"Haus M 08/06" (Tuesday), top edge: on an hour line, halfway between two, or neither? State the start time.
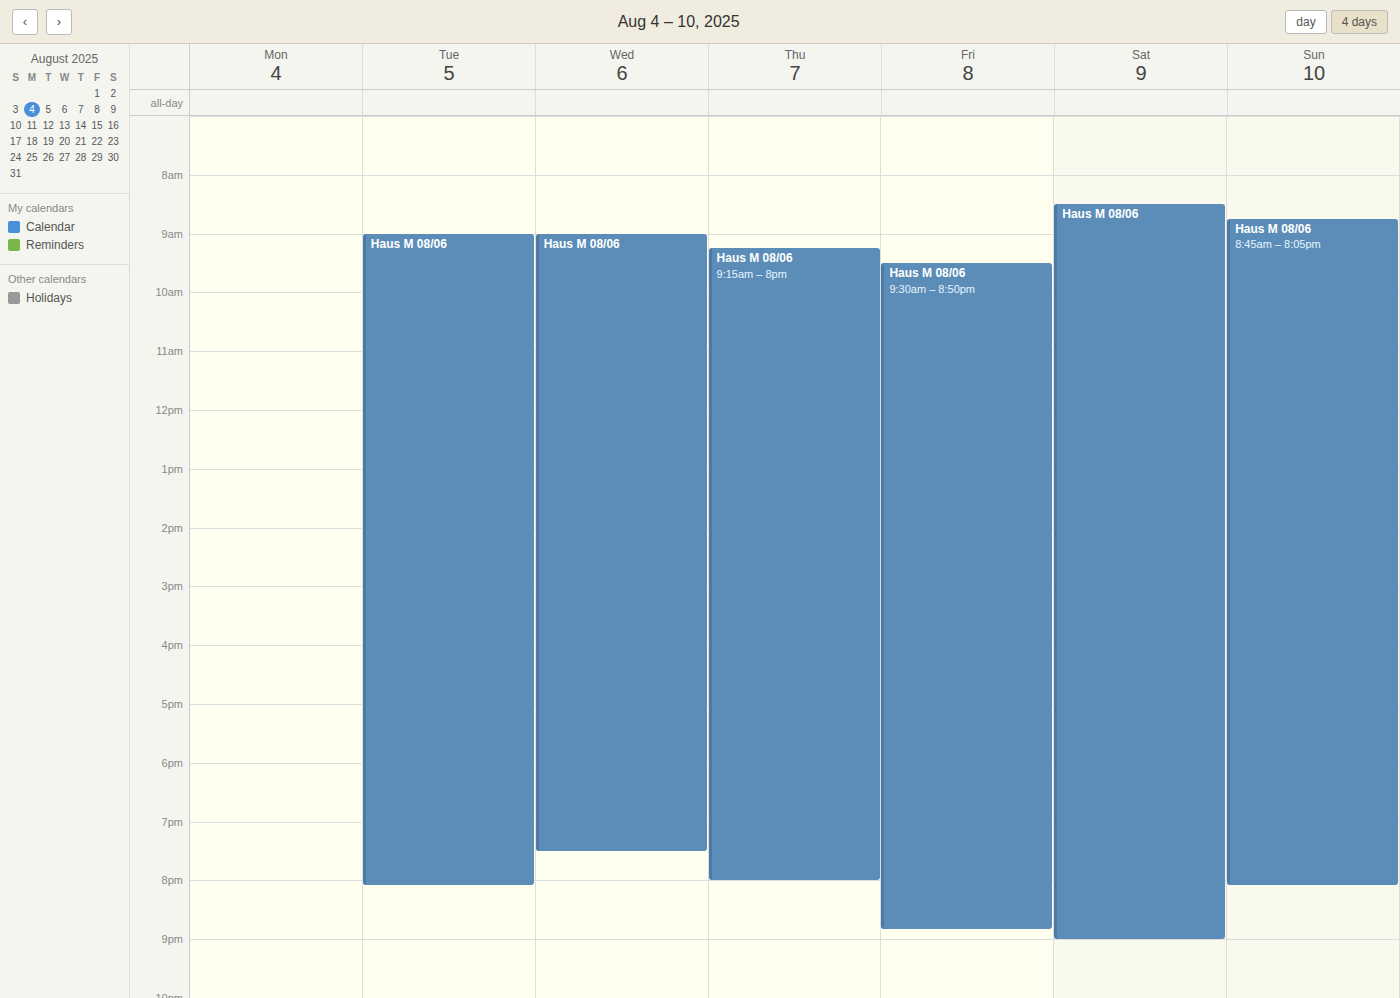
9:00 AM -- exactly on the 9 AM line.